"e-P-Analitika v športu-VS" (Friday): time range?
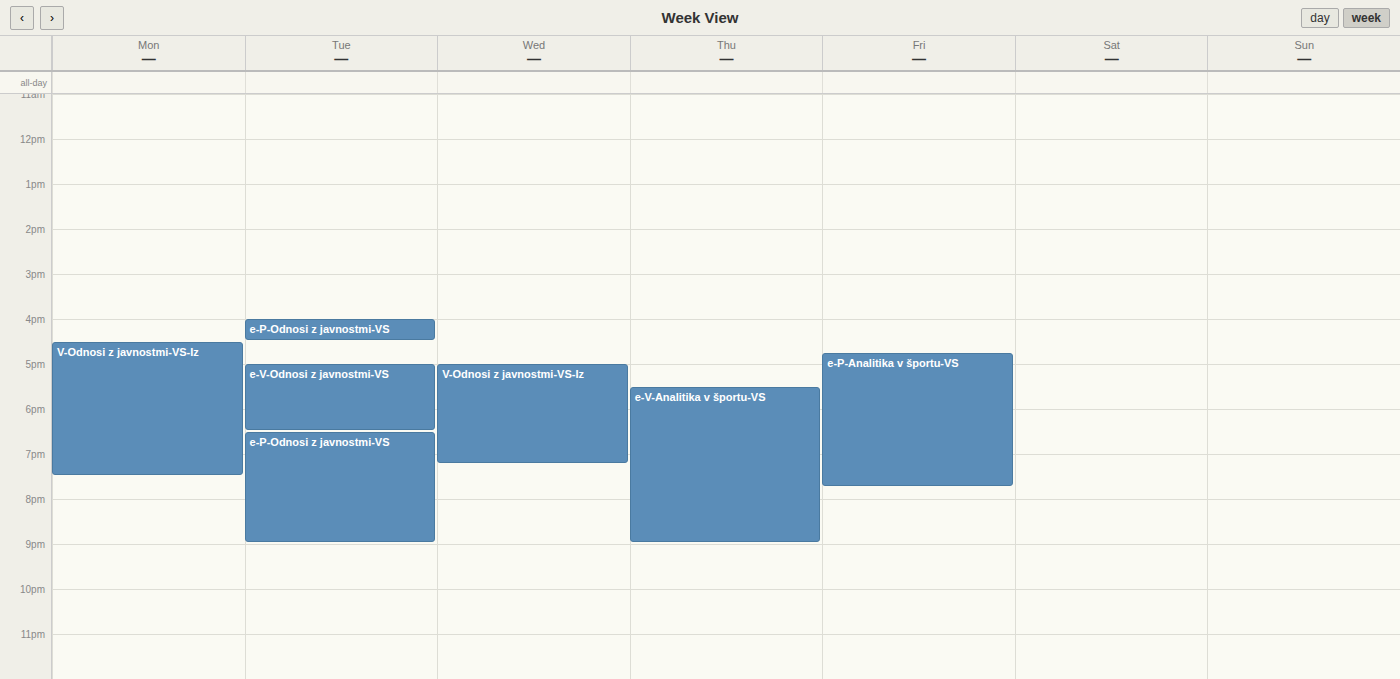
4:45 PM to 7:45 PM